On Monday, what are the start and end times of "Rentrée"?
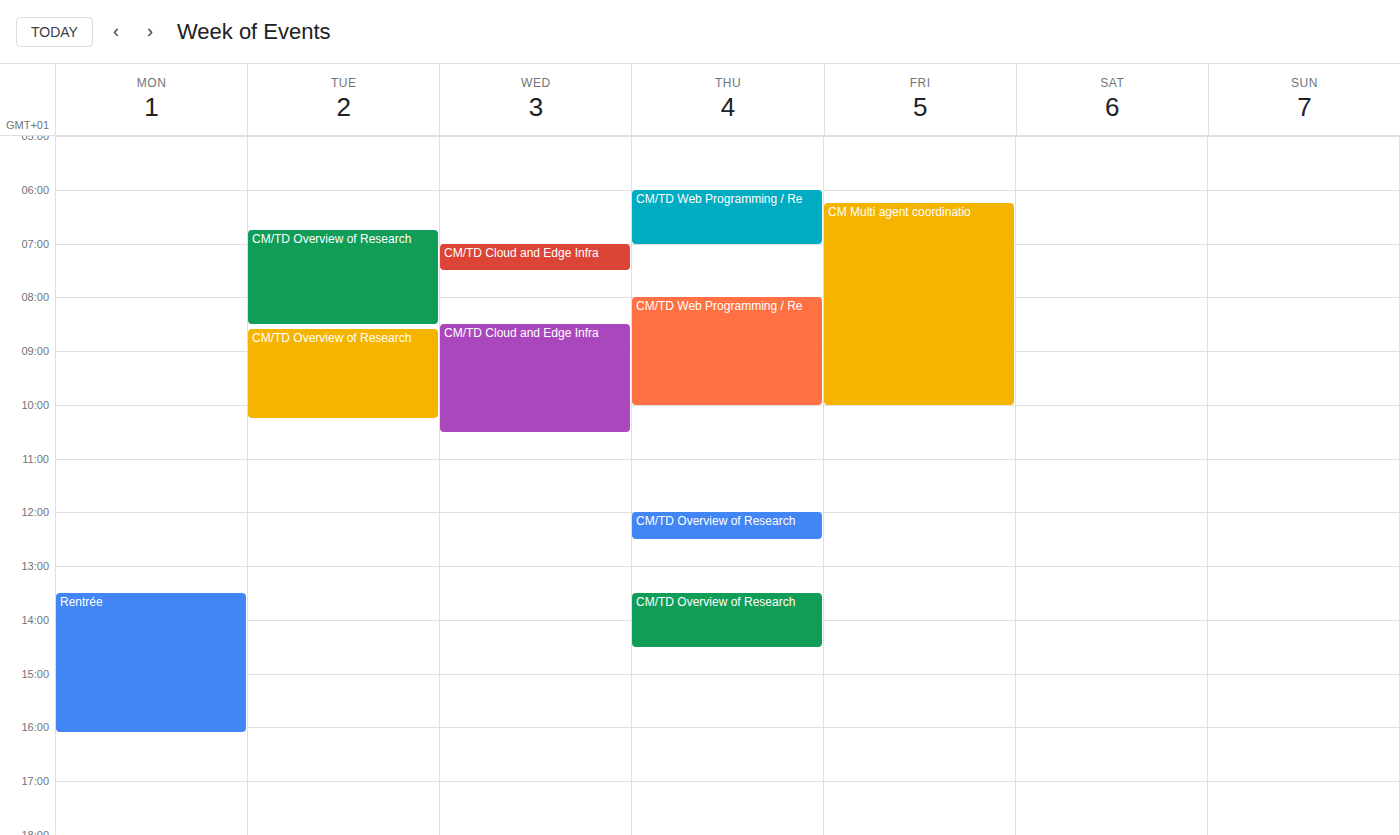
1:30 PM to 4:05 PM